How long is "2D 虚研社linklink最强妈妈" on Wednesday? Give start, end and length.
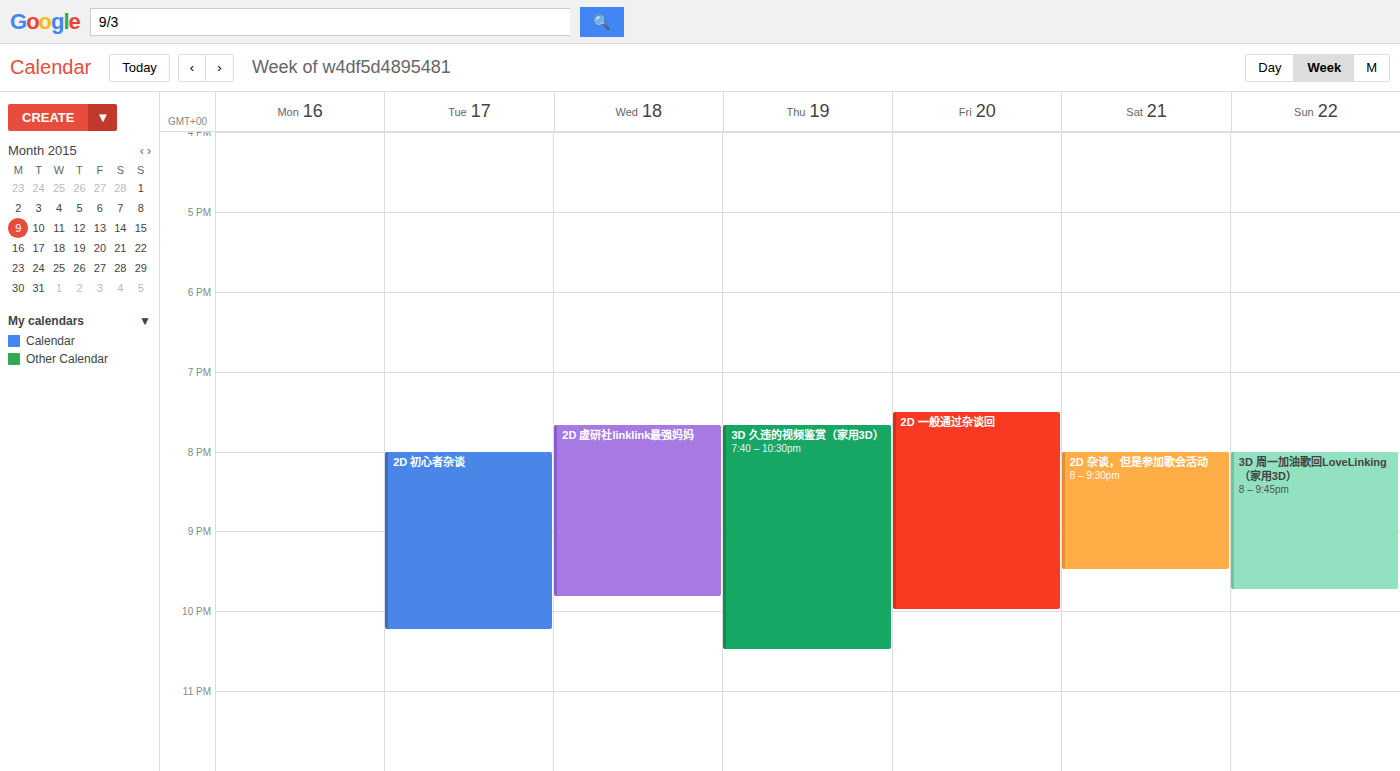
7:40 PM to 9:50 PM, 2 hours 10 minutes